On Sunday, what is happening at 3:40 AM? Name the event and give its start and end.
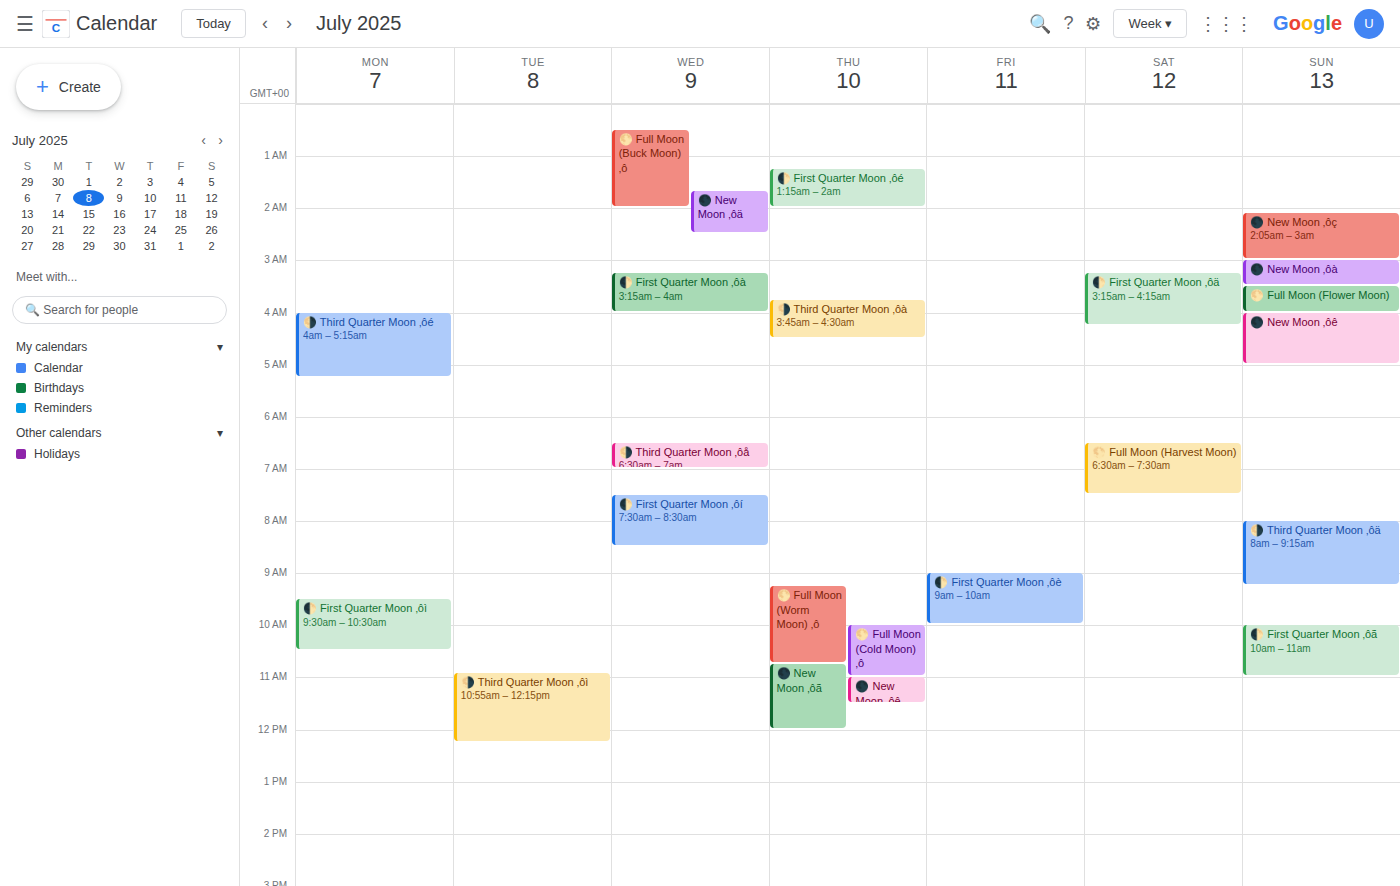
"🌕 Full Moon (Flower Moon)", 3:30 AM to 4:00 AM